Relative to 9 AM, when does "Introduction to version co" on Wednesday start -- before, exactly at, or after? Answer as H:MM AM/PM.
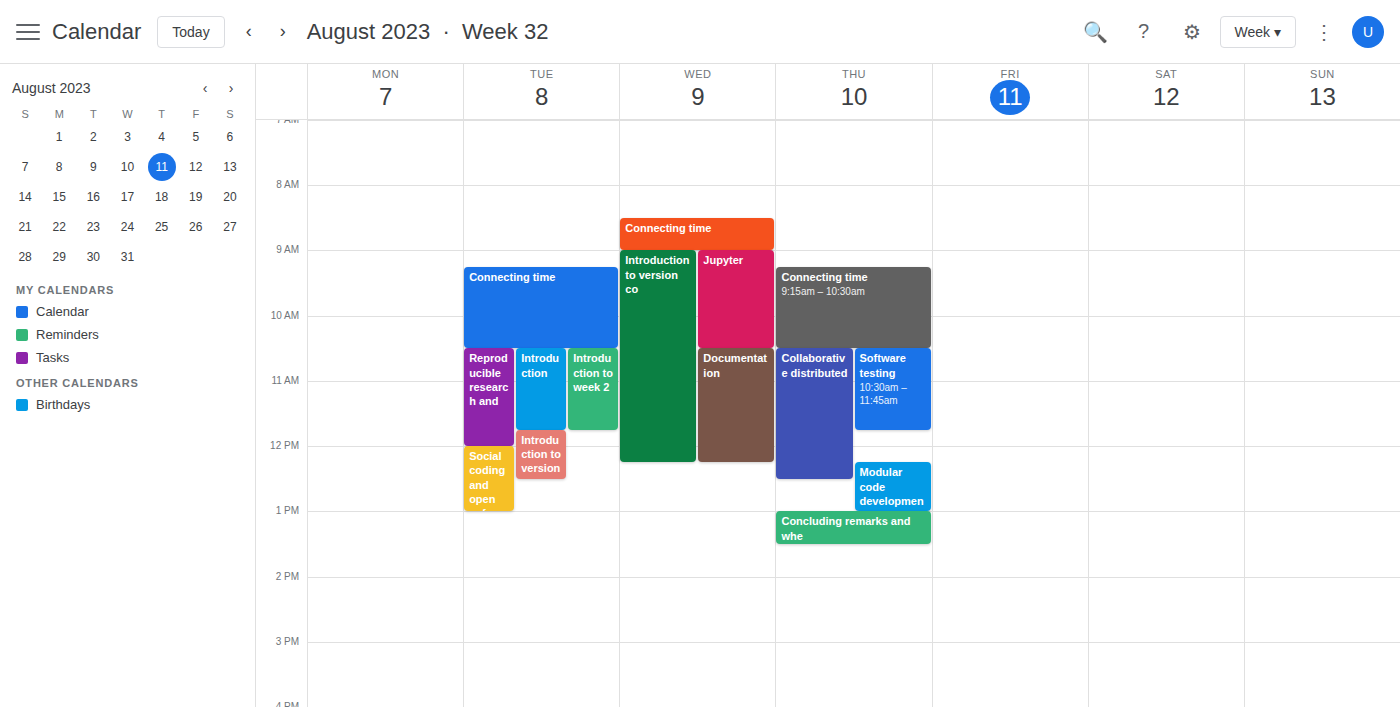
9:00 AM -- exactly at 9 AM, on the 9 AM line.